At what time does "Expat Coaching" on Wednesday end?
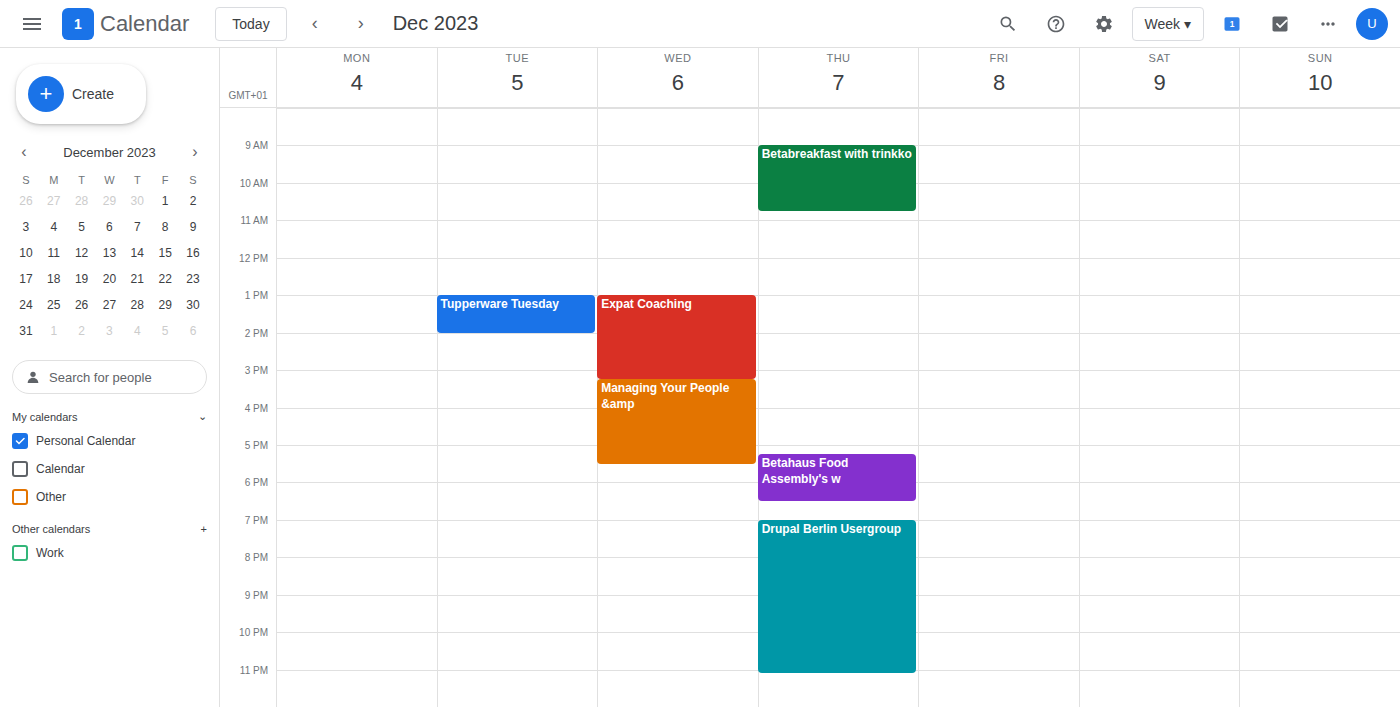
3:15 PM